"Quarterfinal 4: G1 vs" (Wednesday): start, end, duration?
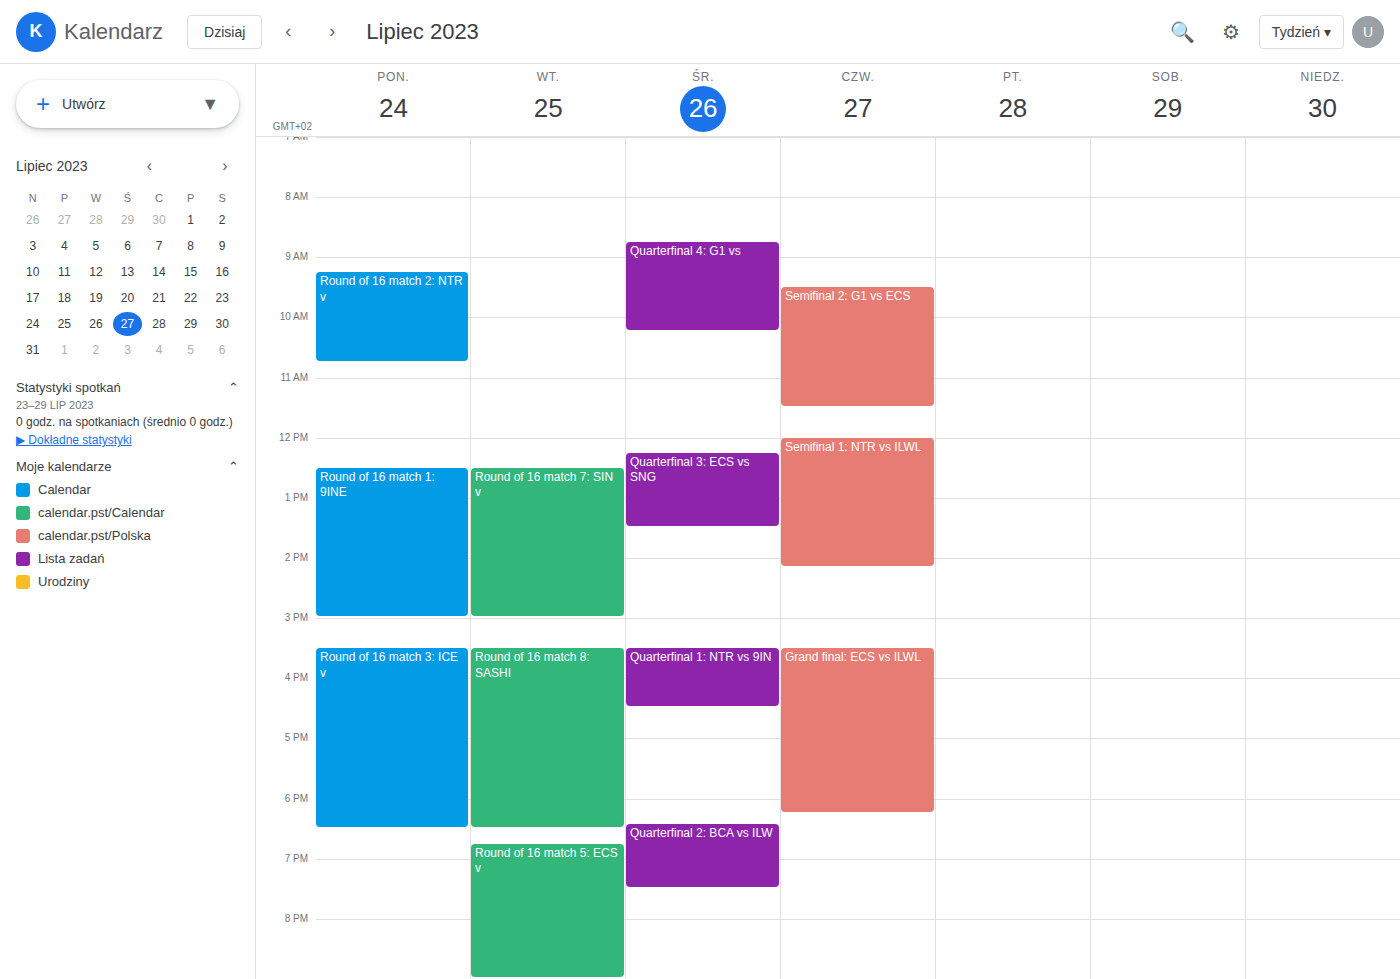
8:45 AM to 10:15 AM, 1 hour 30 minutes